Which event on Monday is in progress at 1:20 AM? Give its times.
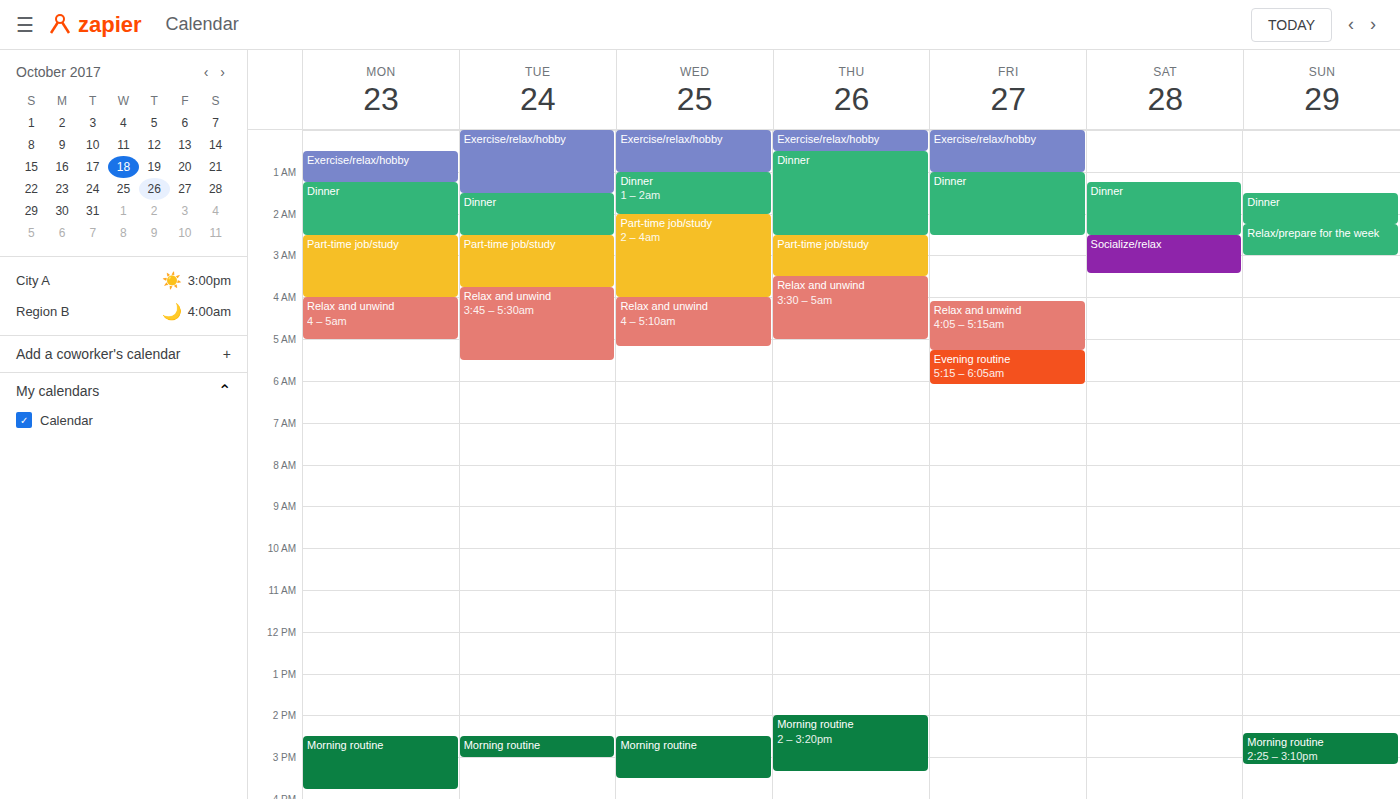
"Dinner", 1:15 AM to 2:30 AM